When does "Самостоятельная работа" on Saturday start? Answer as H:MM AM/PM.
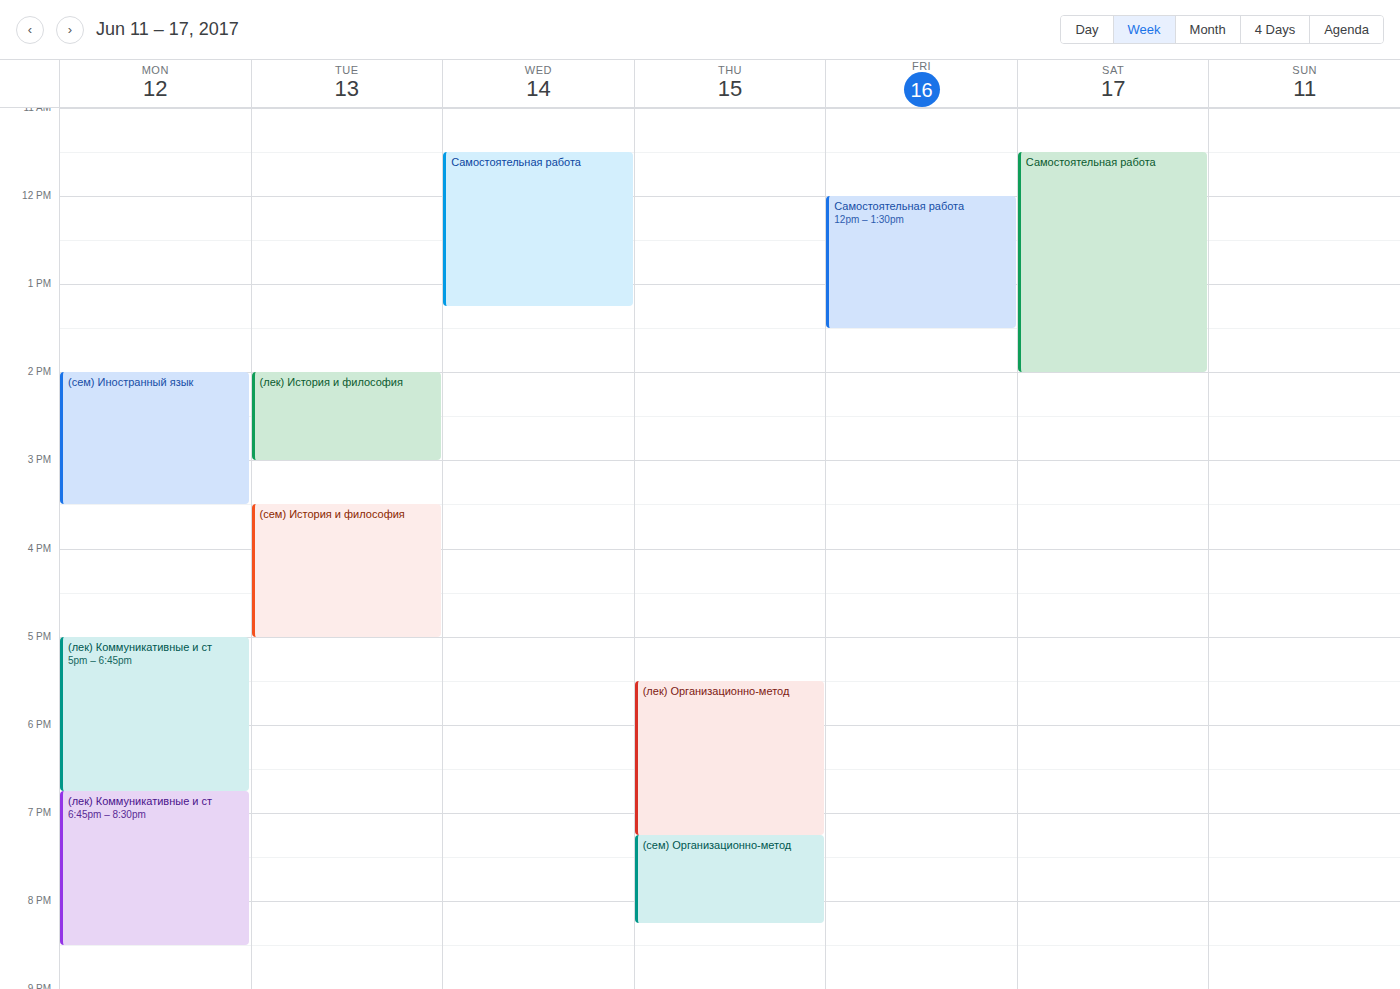
11:30 AM